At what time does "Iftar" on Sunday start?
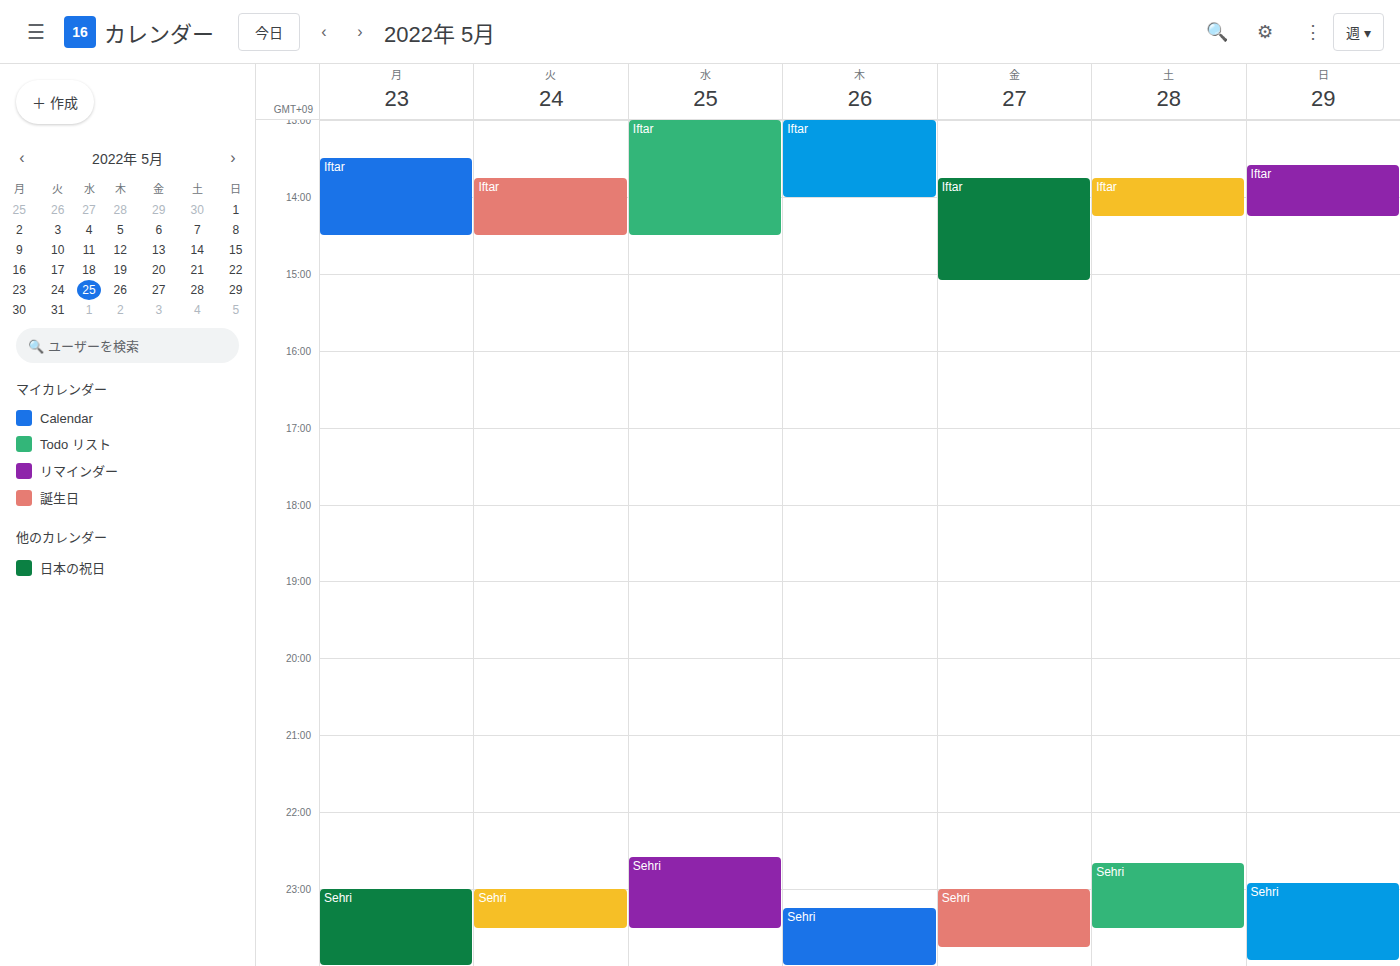
1:35 PM